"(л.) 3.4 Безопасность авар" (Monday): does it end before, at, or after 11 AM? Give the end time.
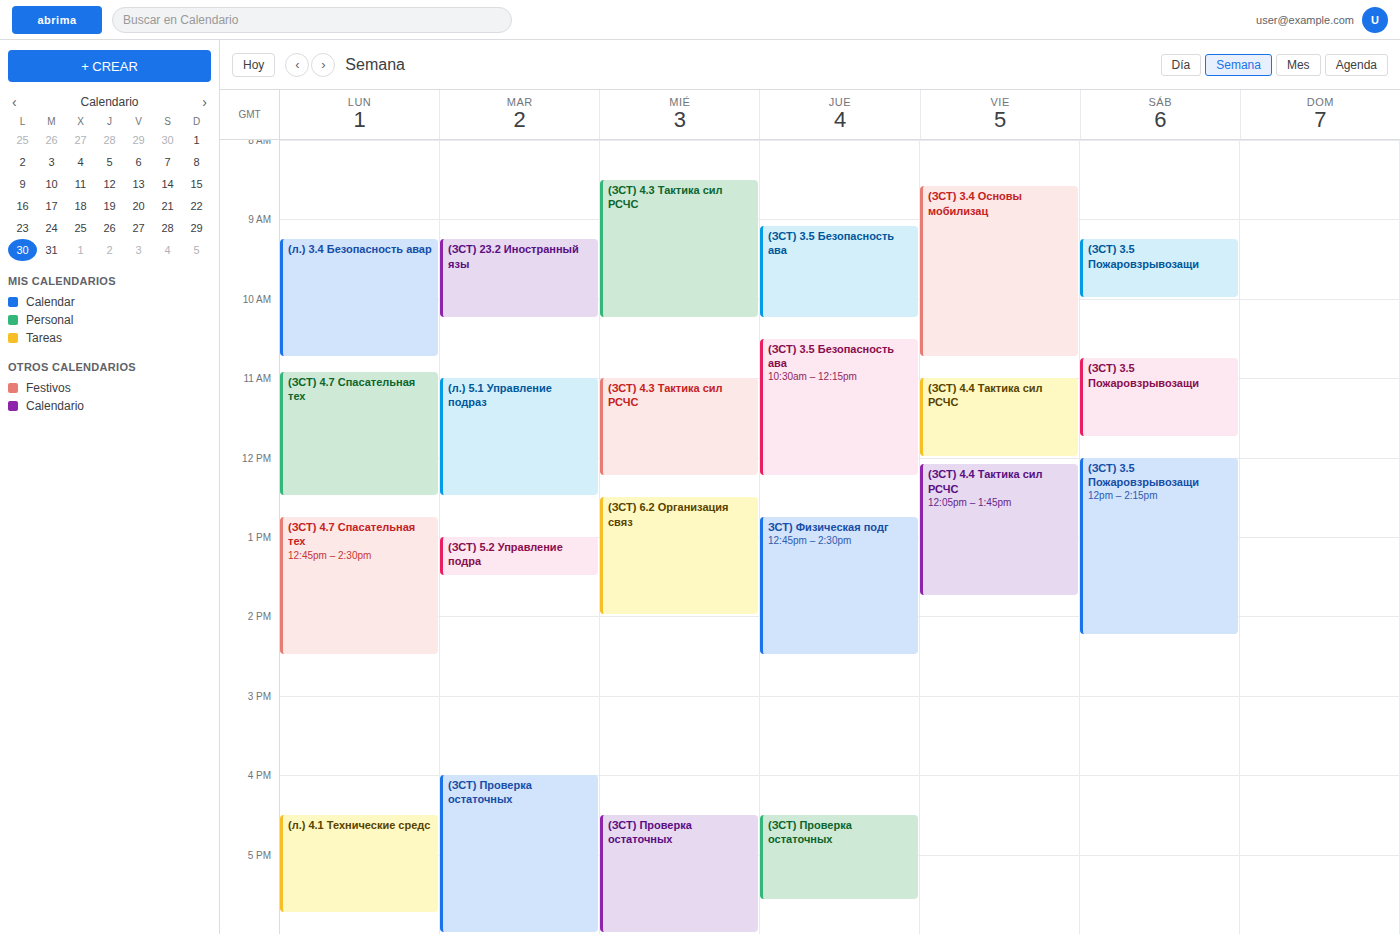
10:45 AM -- before 11 AM, 15 minutes above the 11 AM line.